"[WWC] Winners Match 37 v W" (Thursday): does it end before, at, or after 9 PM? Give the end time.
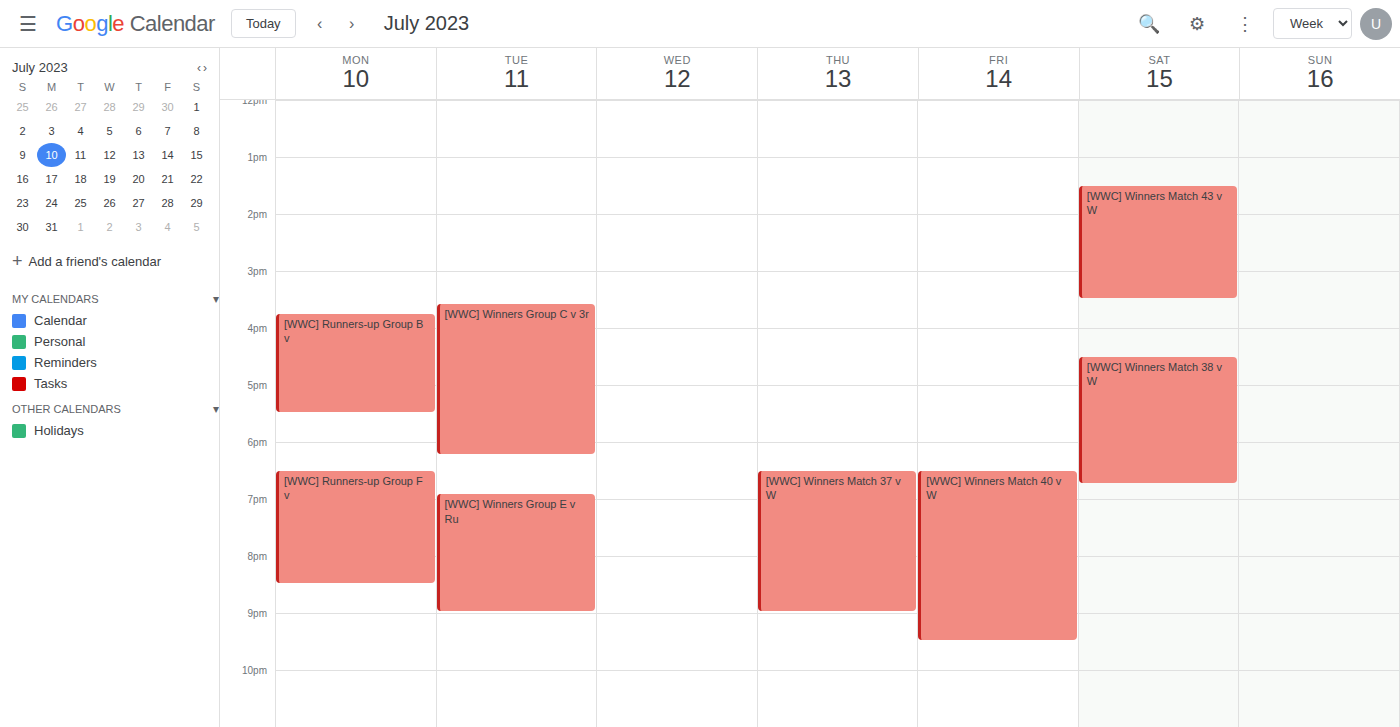
9:00 PM -- exactly at 9 PM, on the 9 PM line.